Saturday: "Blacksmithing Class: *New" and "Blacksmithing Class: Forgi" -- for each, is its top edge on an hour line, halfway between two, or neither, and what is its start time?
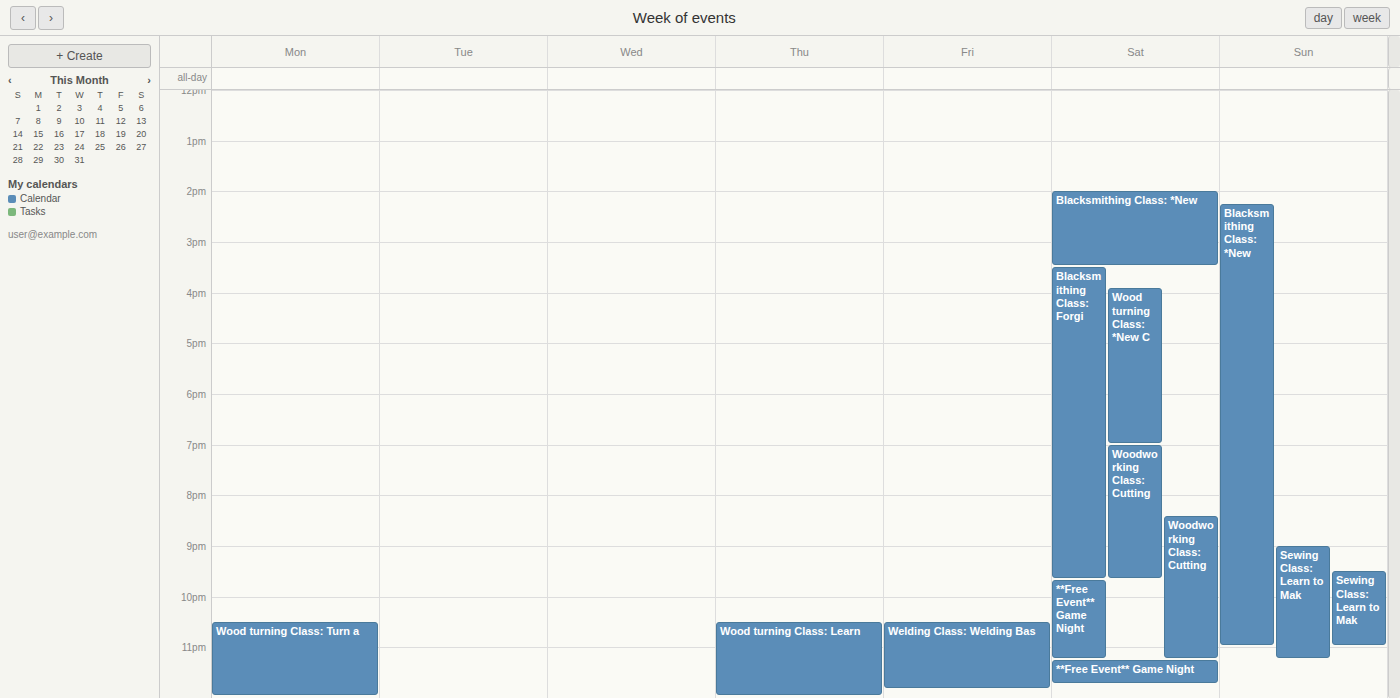
"Blacksmithing Class: *New": 2:00 PM, exactly on the 2 PM line. "Blacksmithing Class: Forgi": 3:30 PM, halfway between the 3 PM and 4 PM lines.